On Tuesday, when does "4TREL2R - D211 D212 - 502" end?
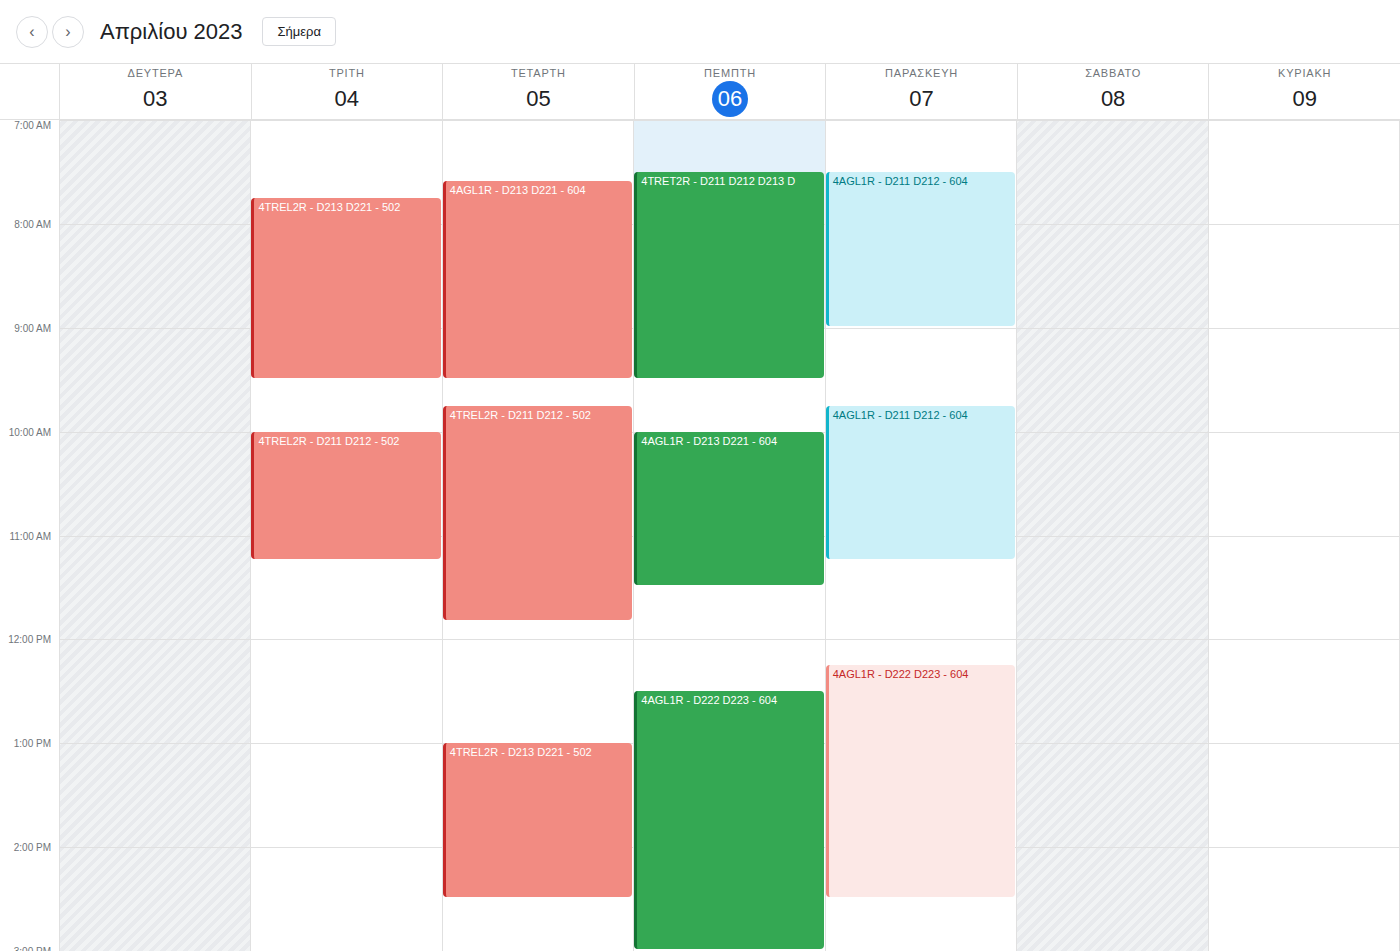
11:15 AM